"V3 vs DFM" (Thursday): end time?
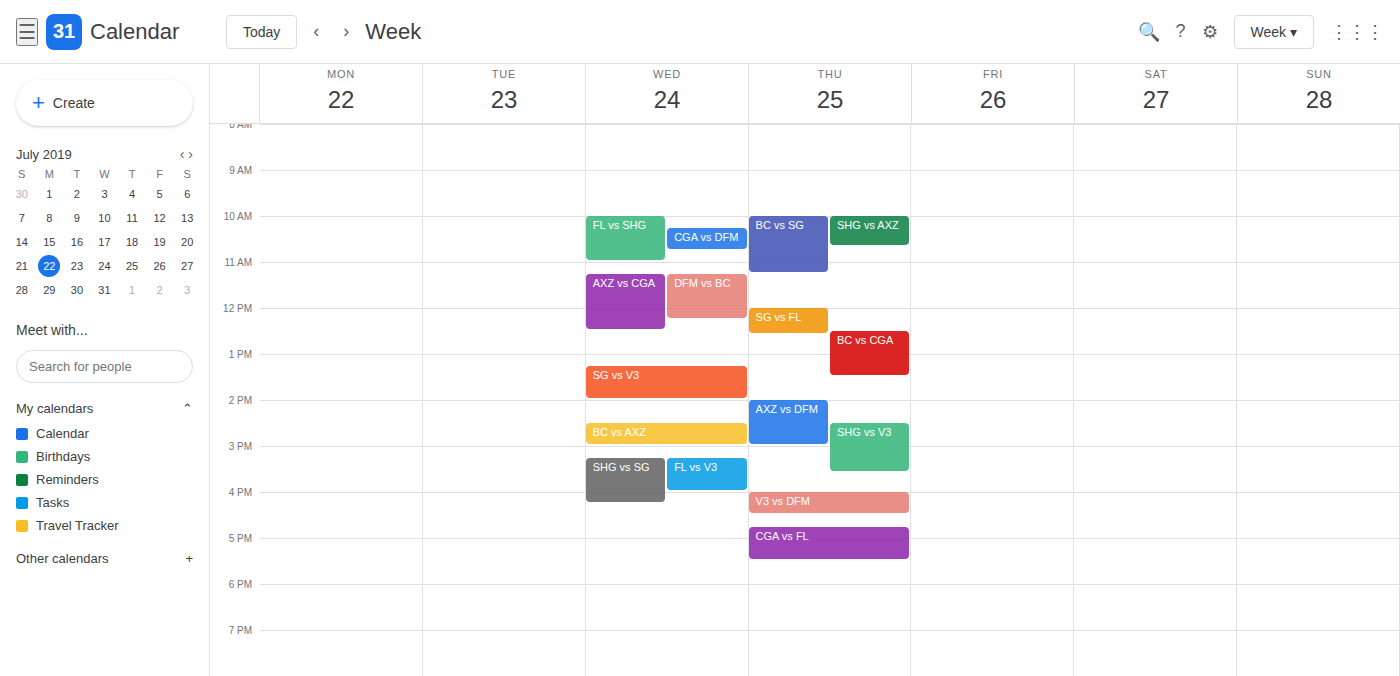
16:30